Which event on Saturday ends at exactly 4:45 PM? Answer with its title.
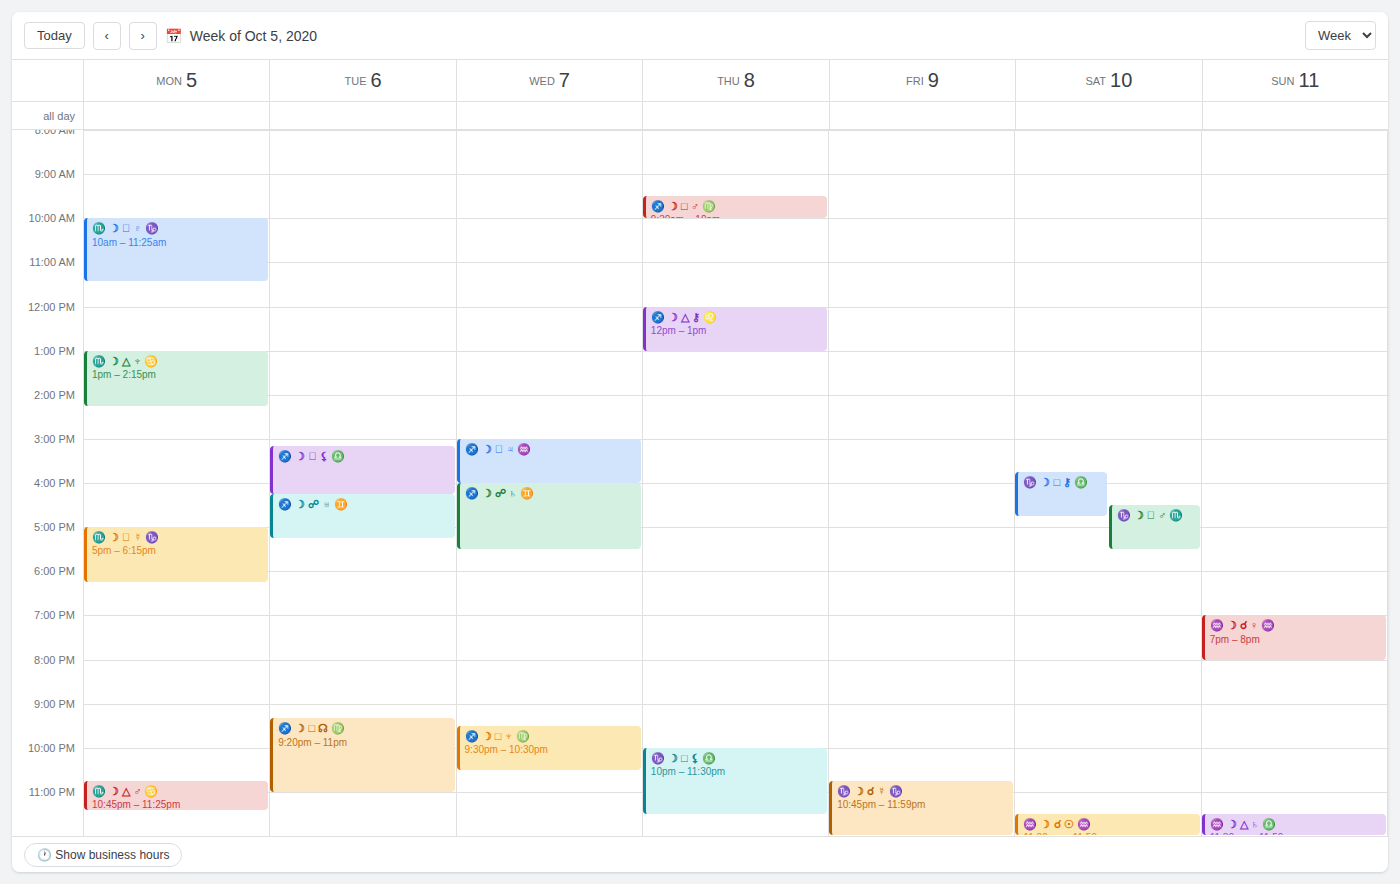
"♑️ ☽ □ ⚷ ♎️"